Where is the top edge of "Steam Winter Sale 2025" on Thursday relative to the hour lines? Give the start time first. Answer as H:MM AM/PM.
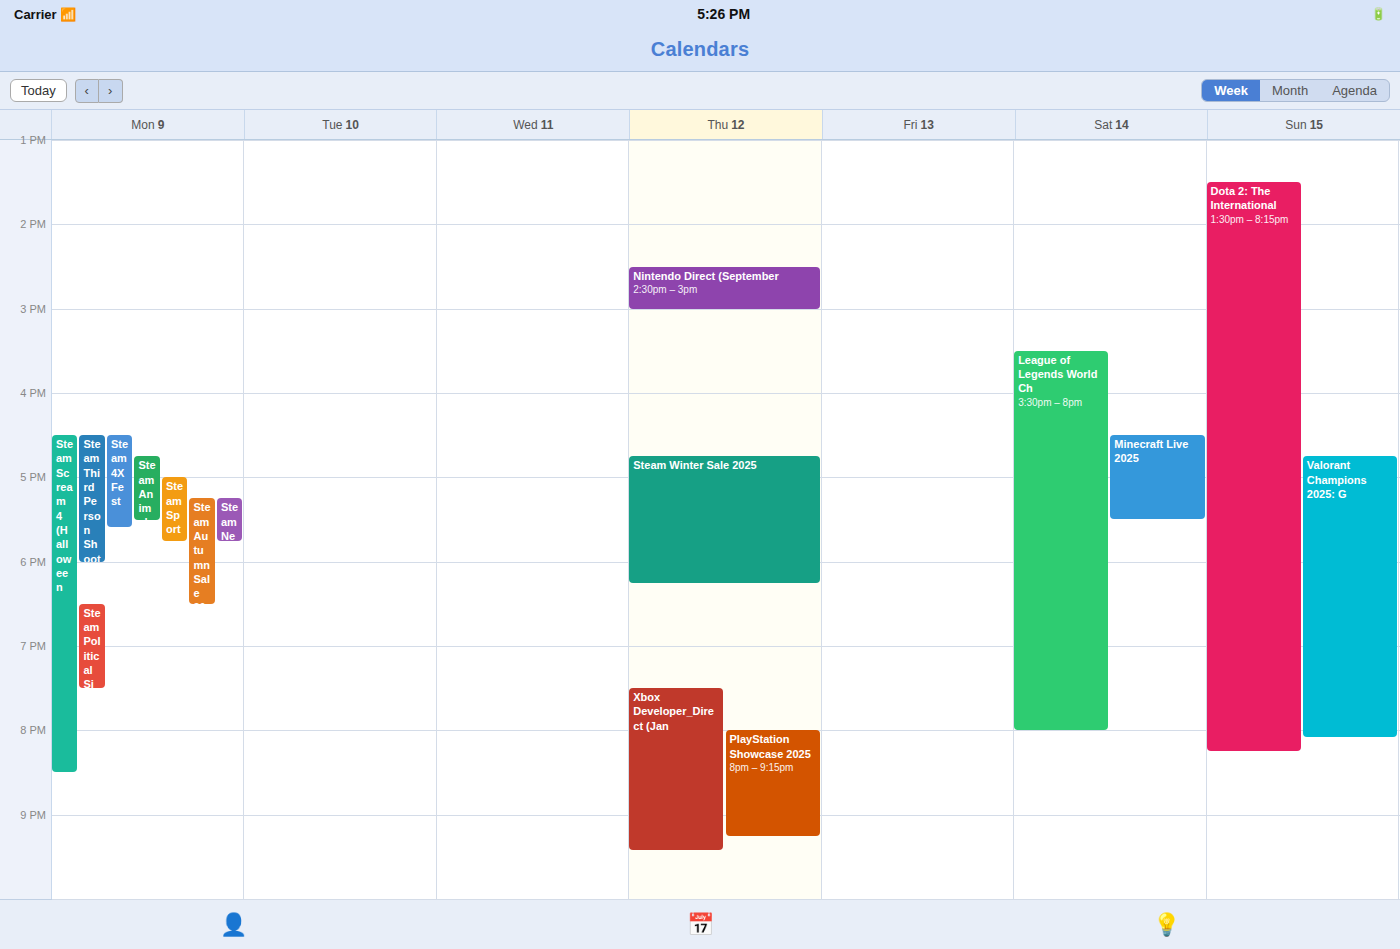
4:45 PM -- neither: three quarters of the way from the 4 PM line to the 5 PM line.